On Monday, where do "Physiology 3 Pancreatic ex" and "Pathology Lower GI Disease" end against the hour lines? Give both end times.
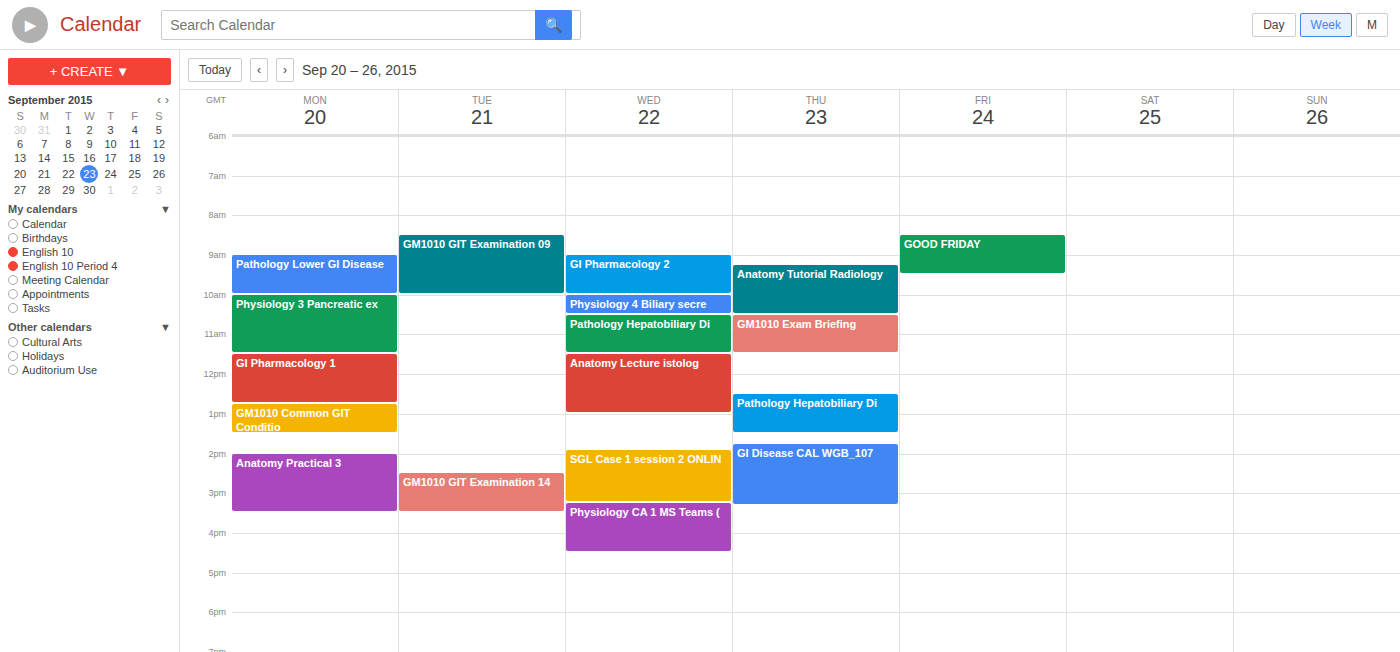
"Physiology 3 Pancreatic ex": 11:30 AM, halfway between the 11 AM and 12 PM lines. "Pathology Lower GI Disease": 10:00 AM, exactly on the 10 AM line.